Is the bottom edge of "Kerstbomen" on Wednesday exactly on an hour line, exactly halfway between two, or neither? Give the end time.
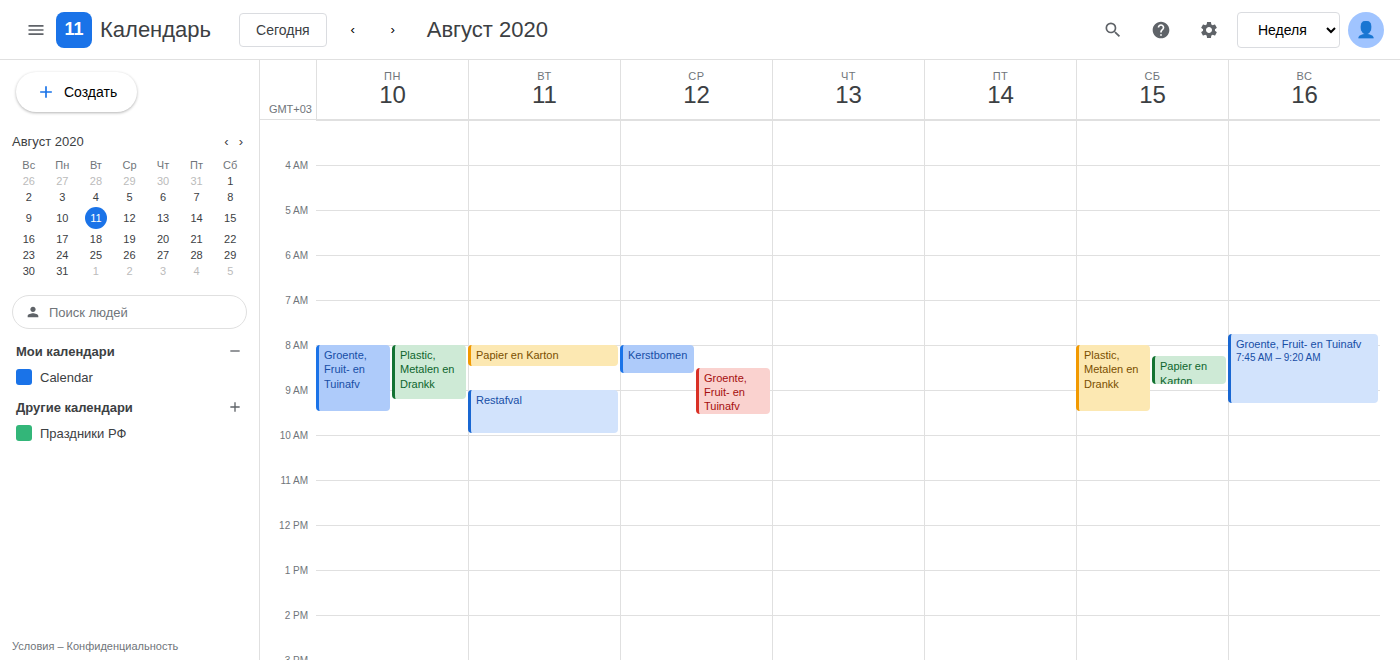
8:40 AM -- neither: 40 minutes below the 8 AM line and 20 minutes above the 9 AM line.